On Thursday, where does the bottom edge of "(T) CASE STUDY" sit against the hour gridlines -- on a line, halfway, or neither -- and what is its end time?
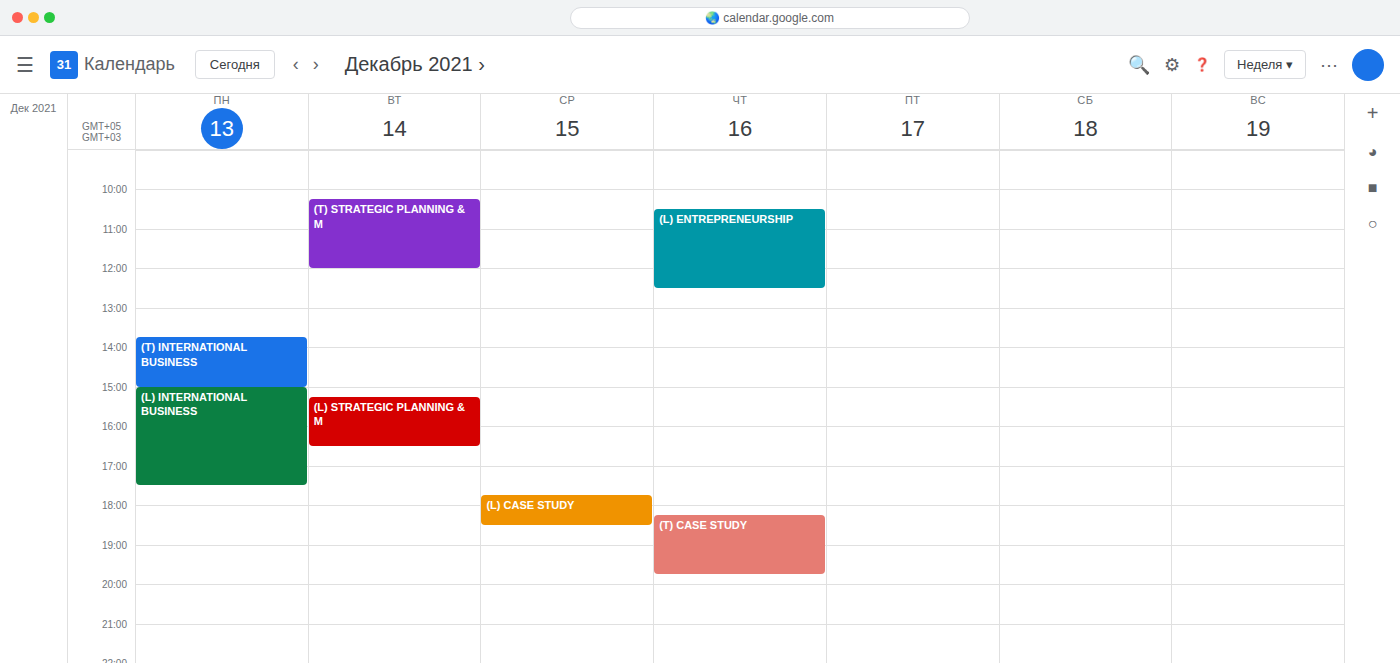
7:45 PM -- neither: three quarters of the way from the 7 PM line to the 8 PM line.